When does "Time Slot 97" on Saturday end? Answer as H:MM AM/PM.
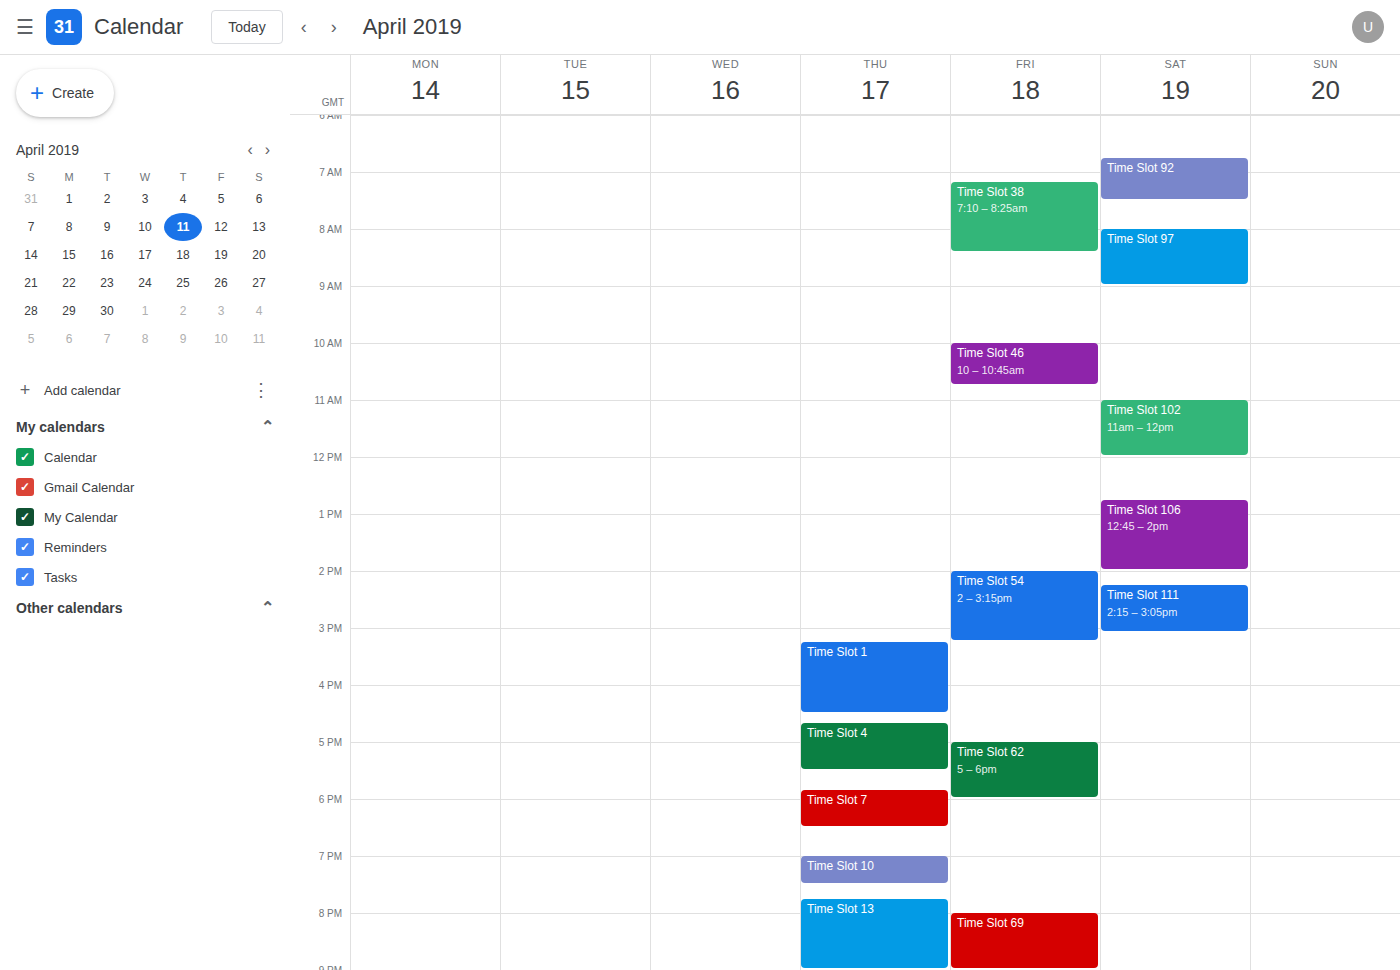
9:00 AM